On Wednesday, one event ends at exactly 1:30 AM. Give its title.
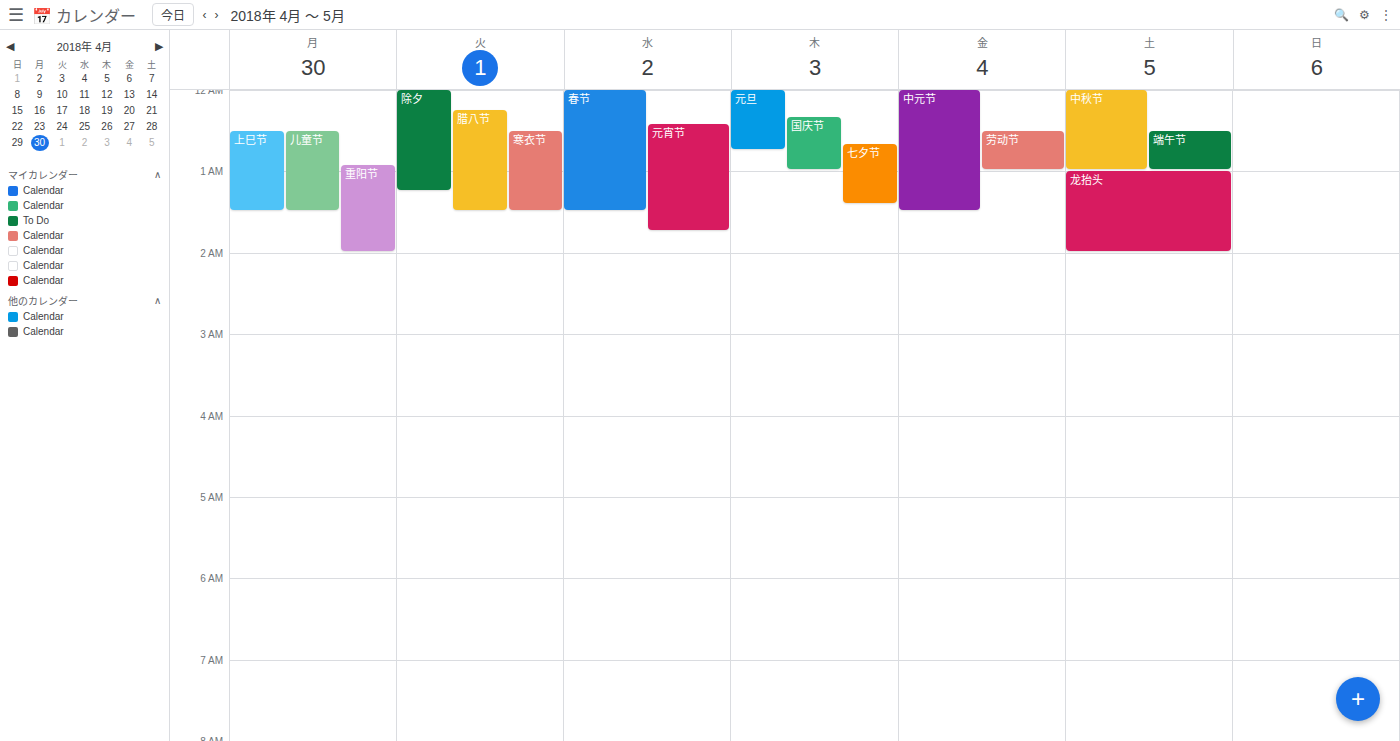
"春节"